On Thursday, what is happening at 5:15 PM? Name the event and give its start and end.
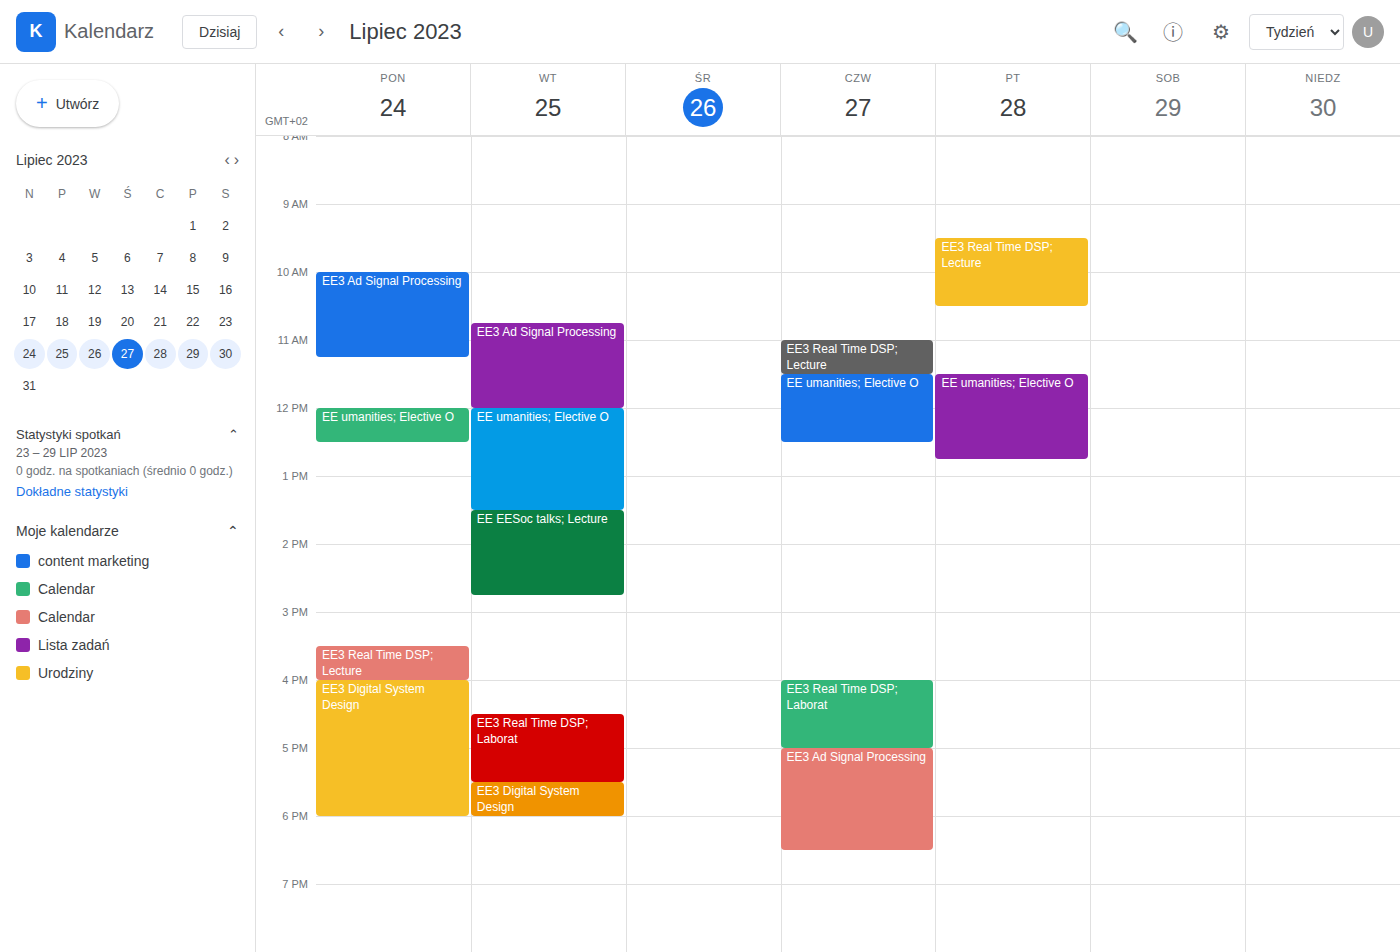
"EE3 Ad Signal Processing", 5:00 PM to 6:30 PM